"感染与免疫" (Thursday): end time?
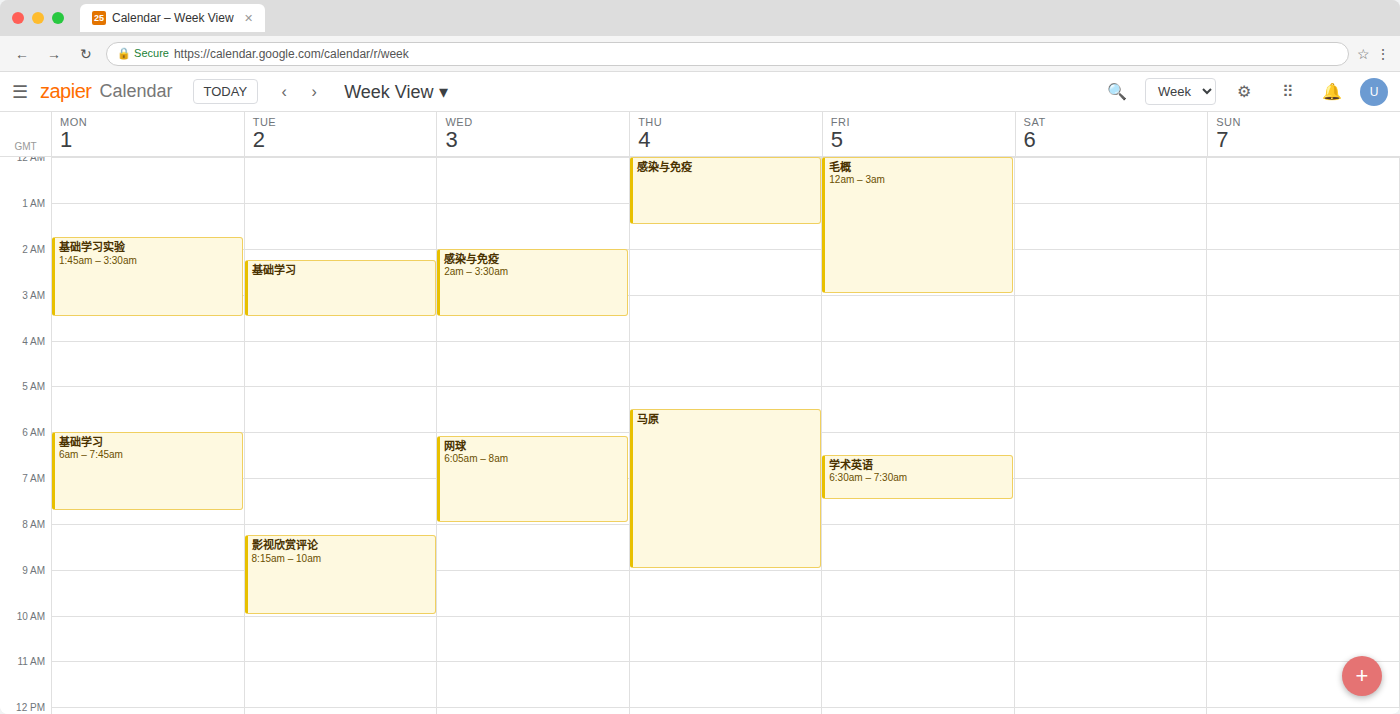
1:30 AM